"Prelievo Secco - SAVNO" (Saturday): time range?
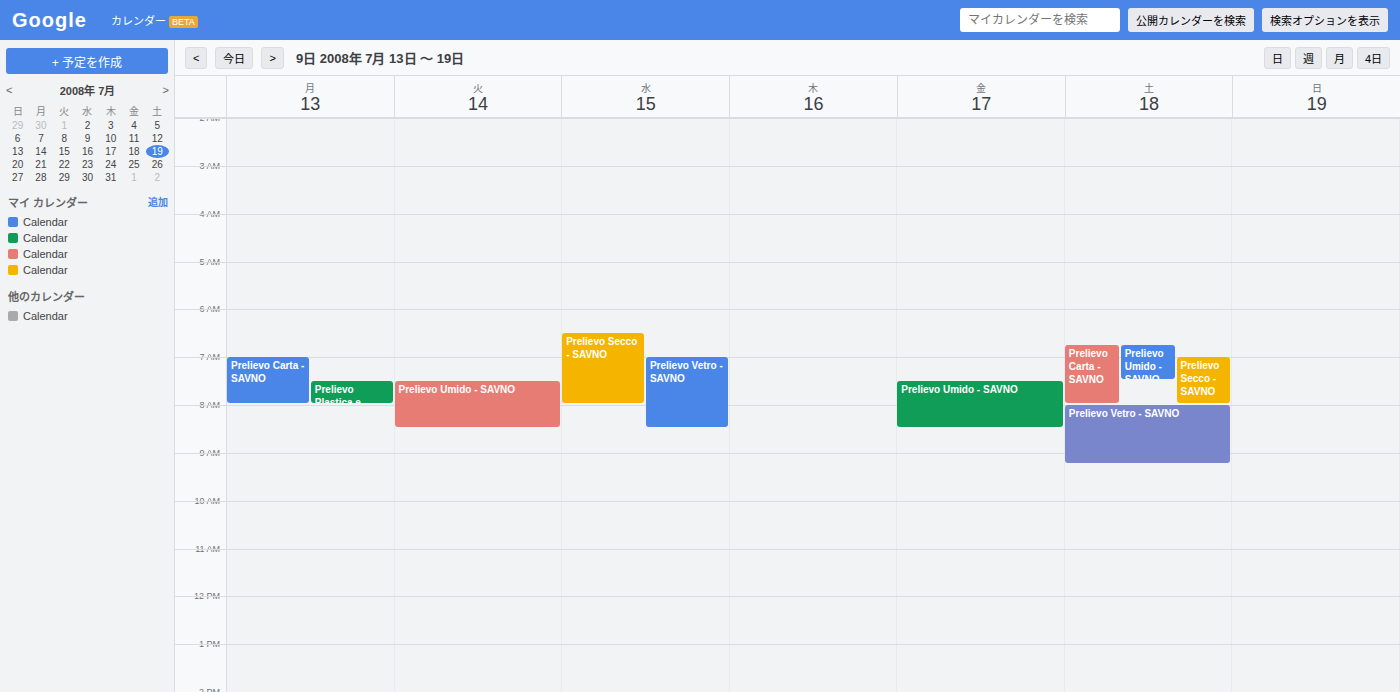
7:00 AM to 8:00 AM